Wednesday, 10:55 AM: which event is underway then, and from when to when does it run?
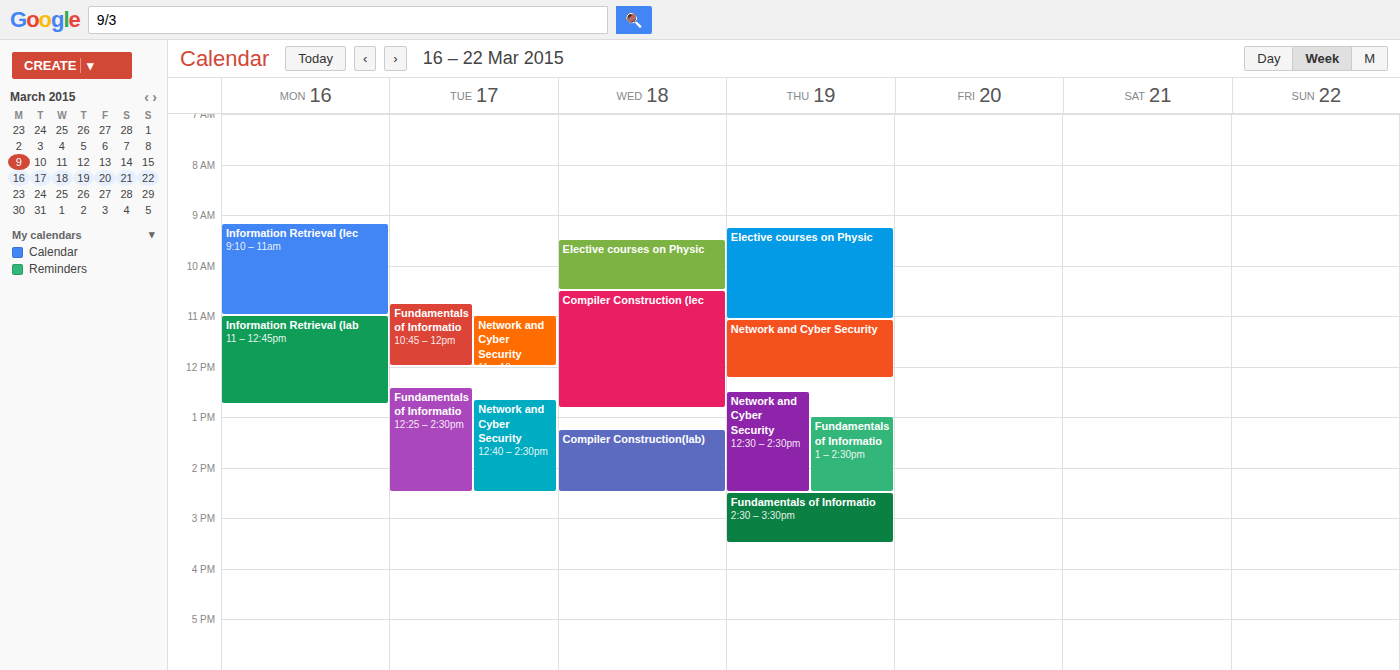
"Compiler Construction (lec", 10:30 AM to 12:50 PM